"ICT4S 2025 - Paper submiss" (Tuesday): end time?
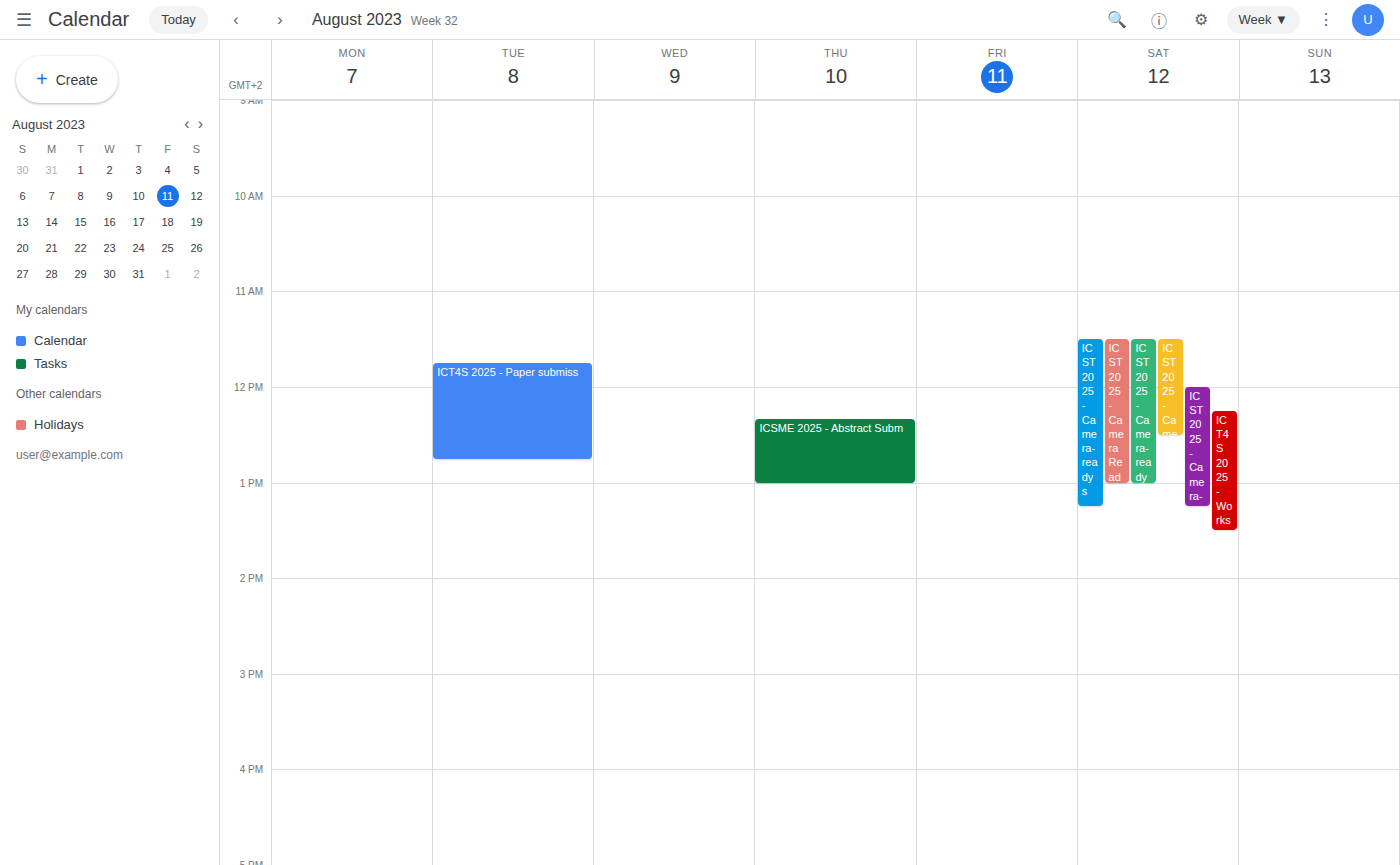
12:45 PM